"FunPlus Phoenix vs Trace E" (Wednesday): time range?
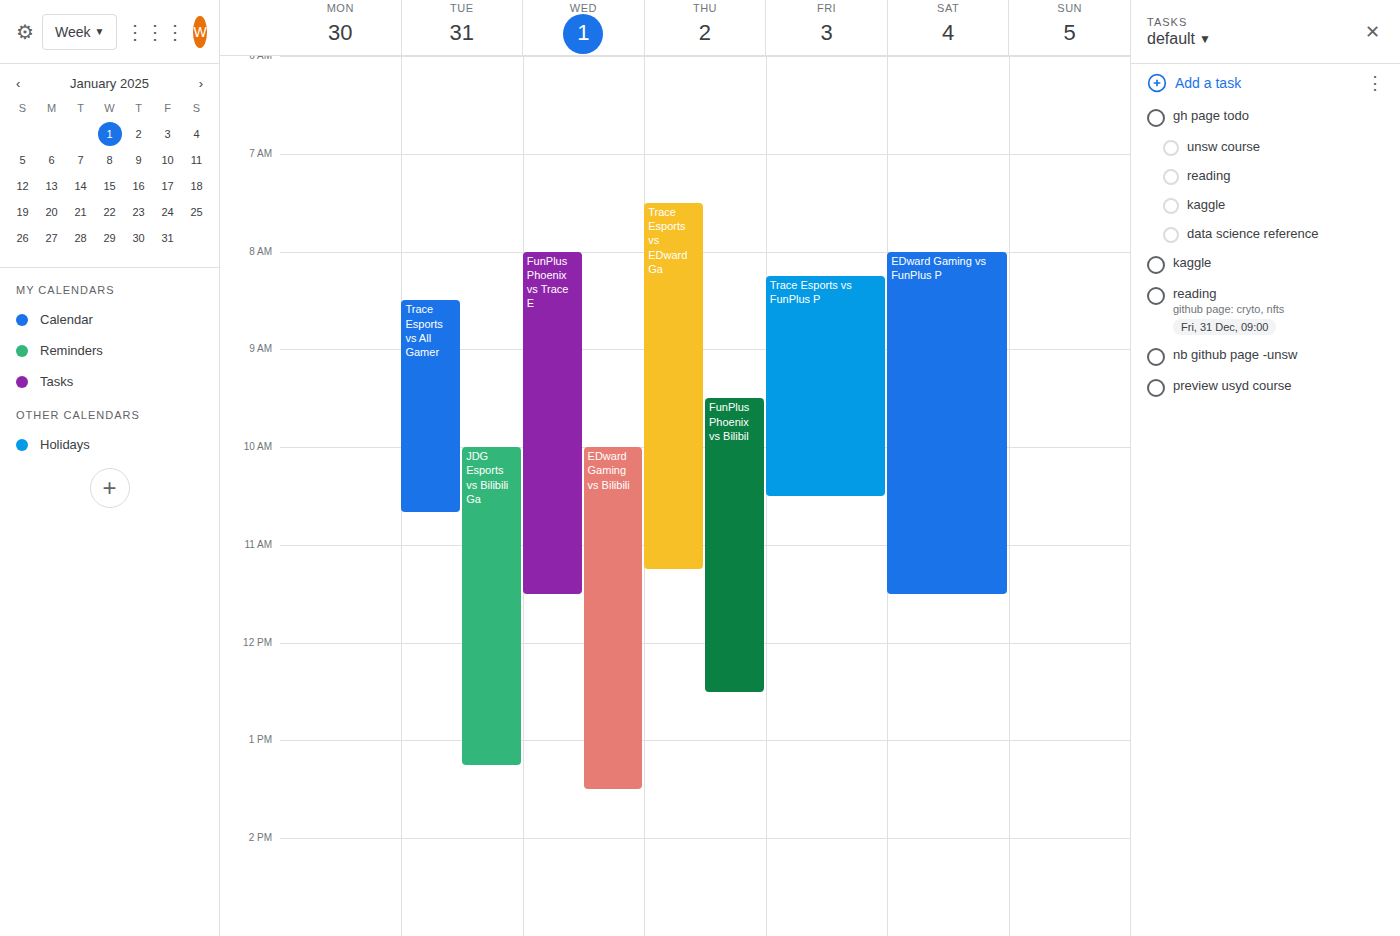
8:00 AM to 11:30 AM